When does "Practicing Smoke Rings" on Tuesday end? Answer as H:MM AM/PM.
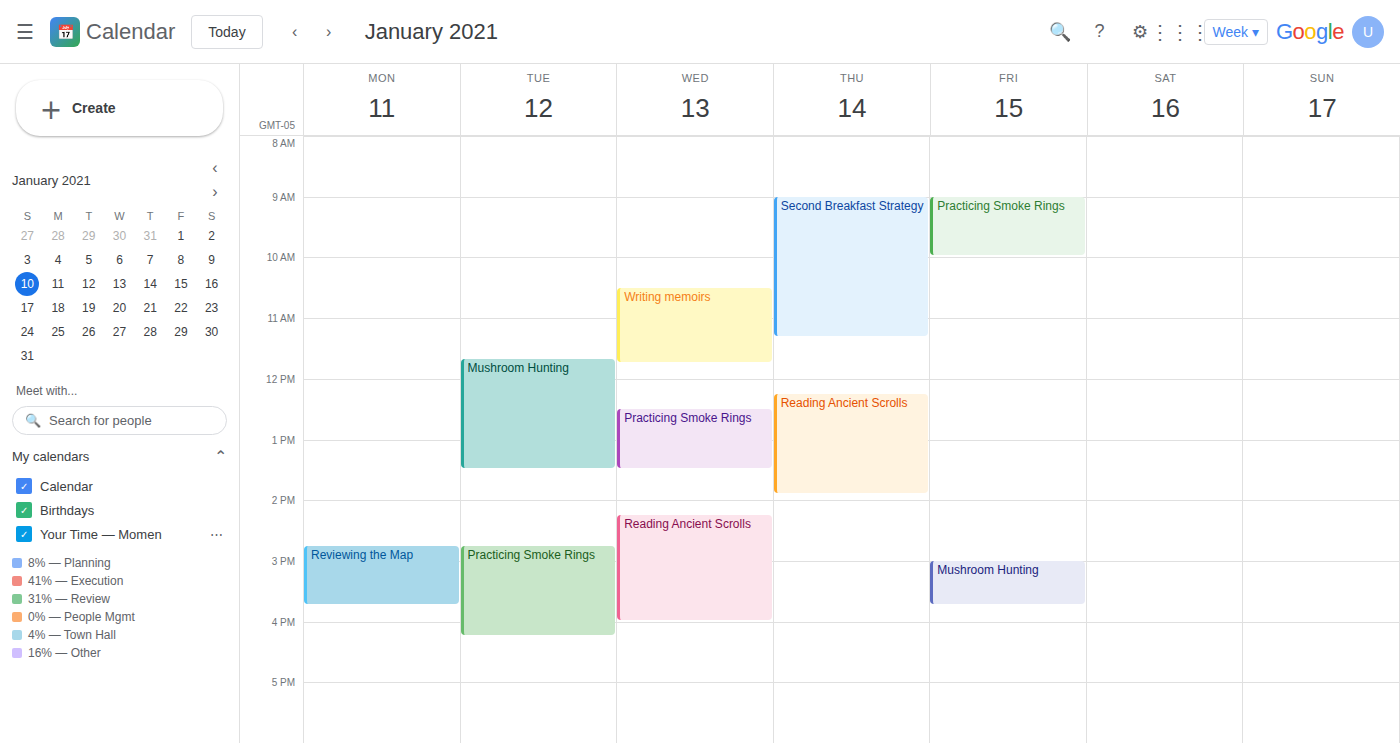
4:15 PM